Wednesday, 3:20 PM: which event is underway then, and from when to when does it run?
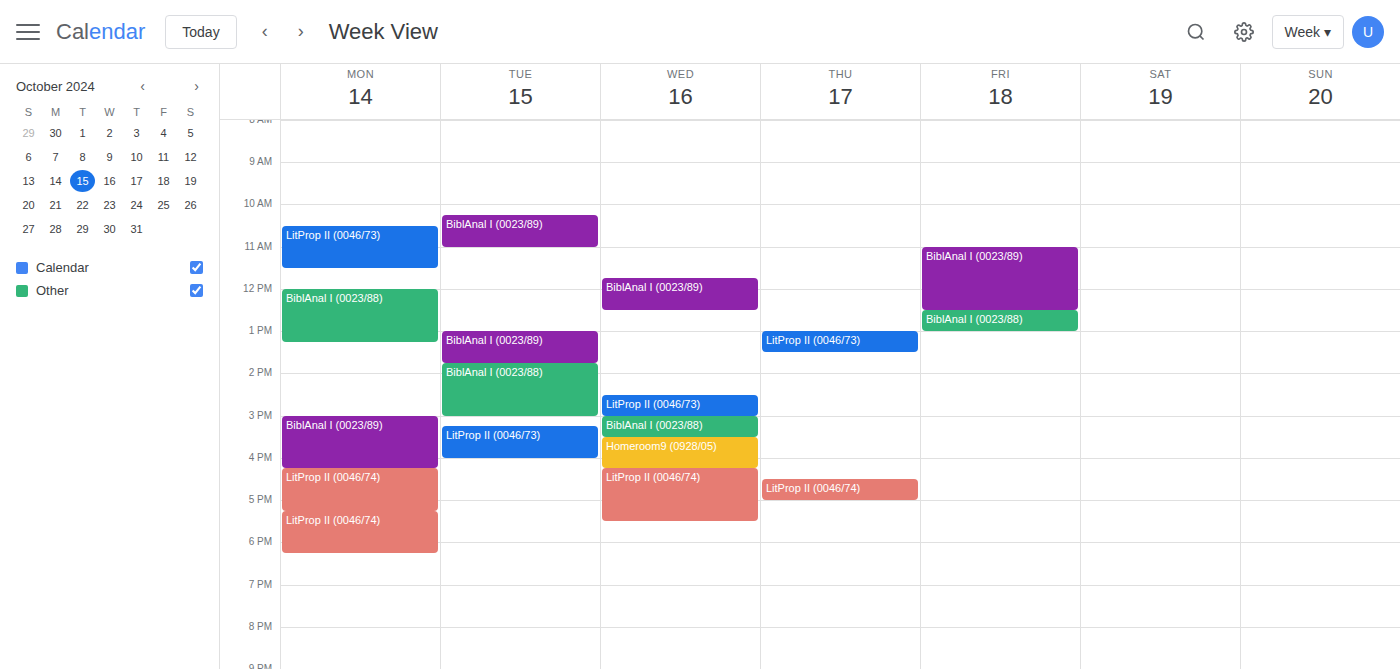
"BiblAnal I (0023/88)", 3:00 PM to 3:30 PM